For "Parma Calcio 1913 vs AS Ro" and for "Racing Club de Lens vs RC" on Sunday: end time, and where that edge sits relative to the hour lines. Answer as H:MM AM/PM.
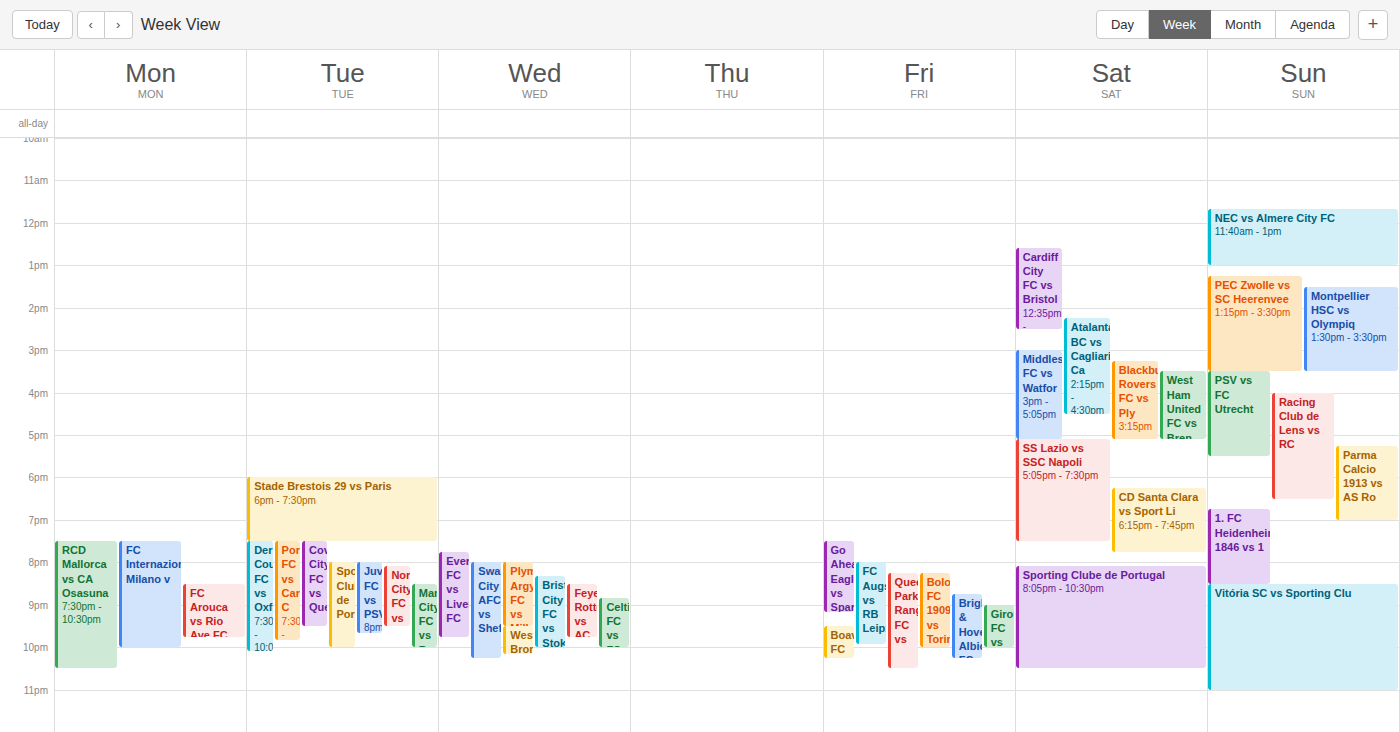
"Parma Calcio 1913 vs AS Ro": 7:00 PM, exactly on the 7 PM line. "Racing Club de Lens vs RC": 6:30 PM, halfway between the 6 PM and 7 PM lines.